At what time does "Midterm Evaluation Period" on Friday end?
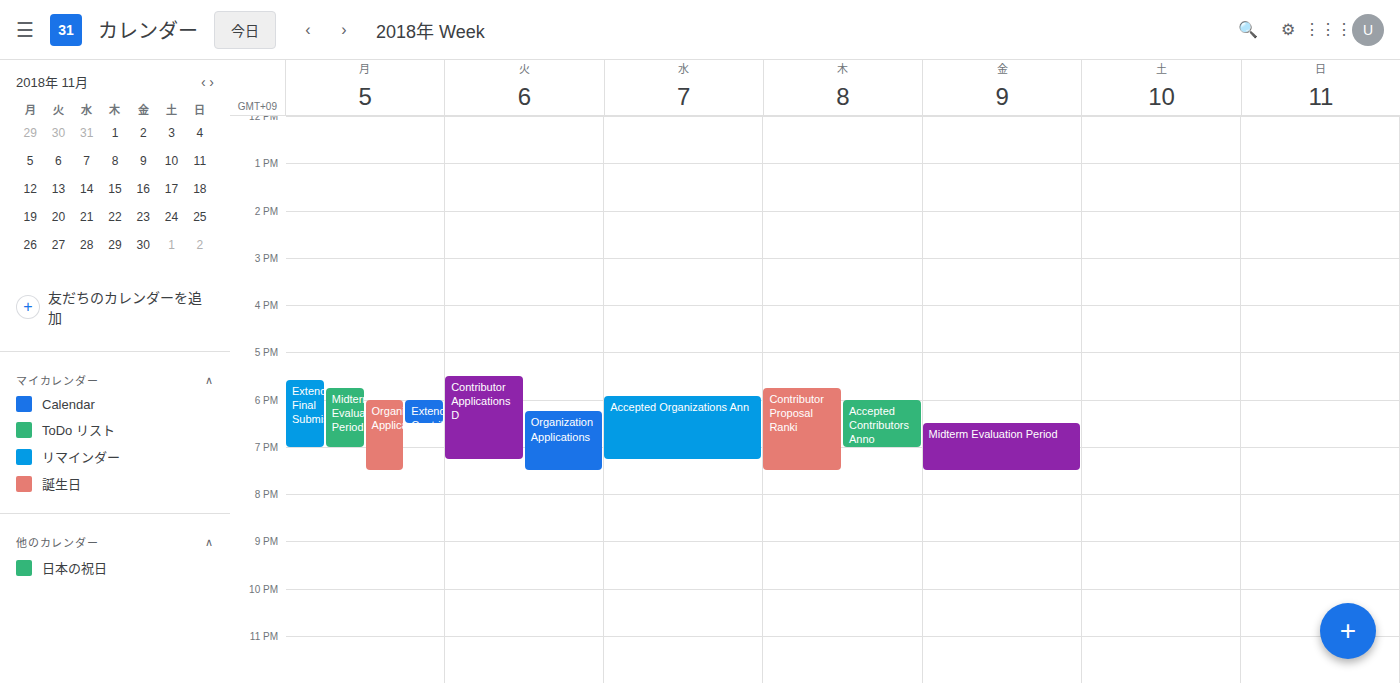
19:30